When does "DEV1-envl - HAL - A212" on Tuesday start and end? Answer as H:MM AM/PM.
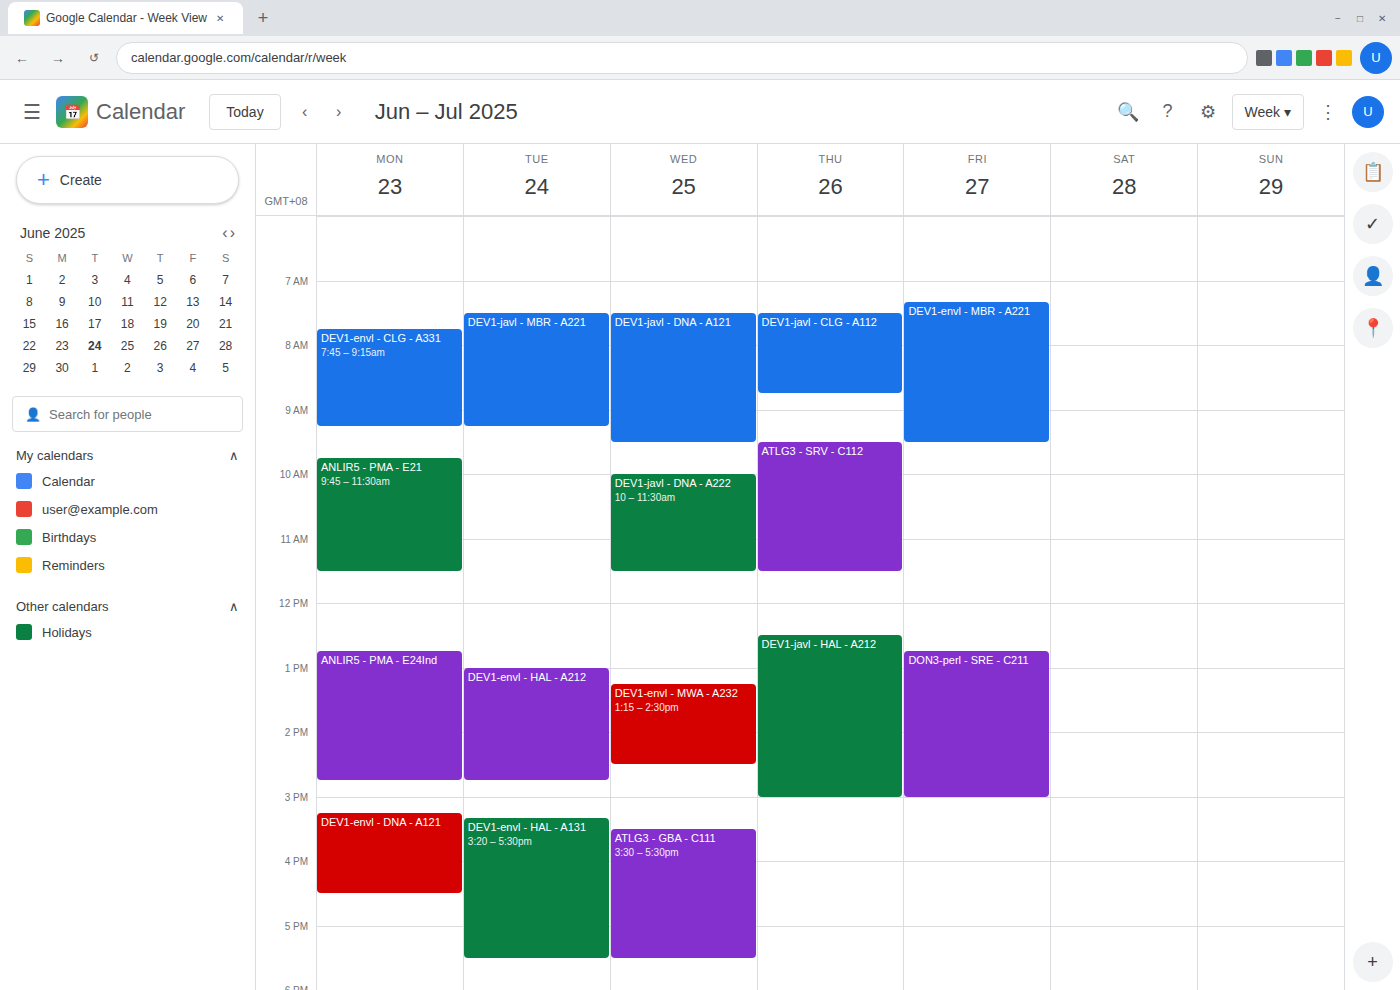
1:00 PM to 2:45 PM